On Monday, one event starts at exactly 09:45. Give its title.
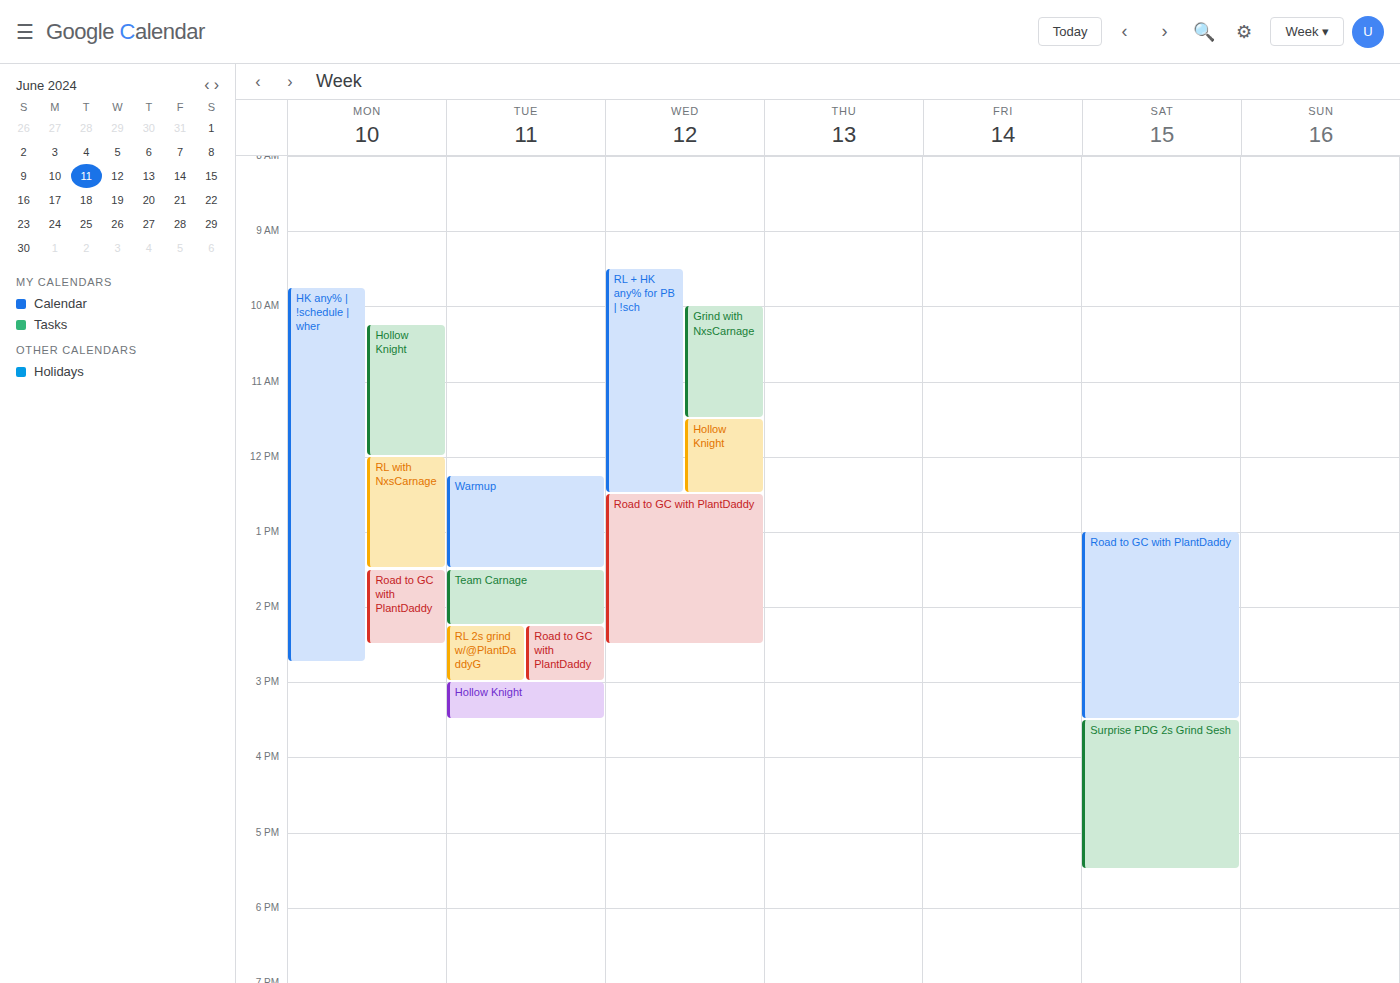
"HK any% | !schedule | wher"